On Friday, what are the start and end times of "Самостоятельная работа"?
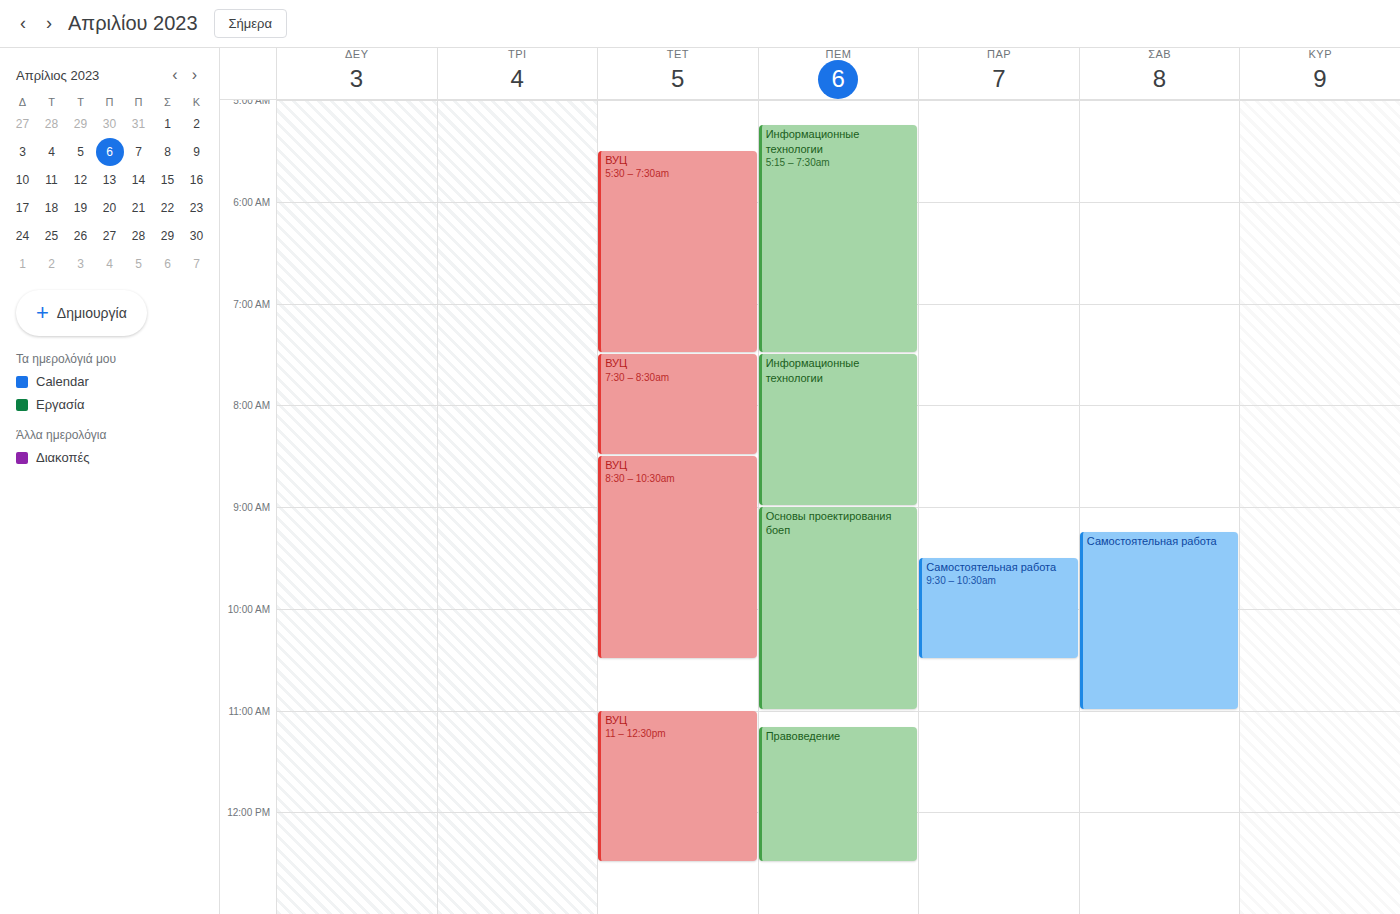
09:30 to 10:30